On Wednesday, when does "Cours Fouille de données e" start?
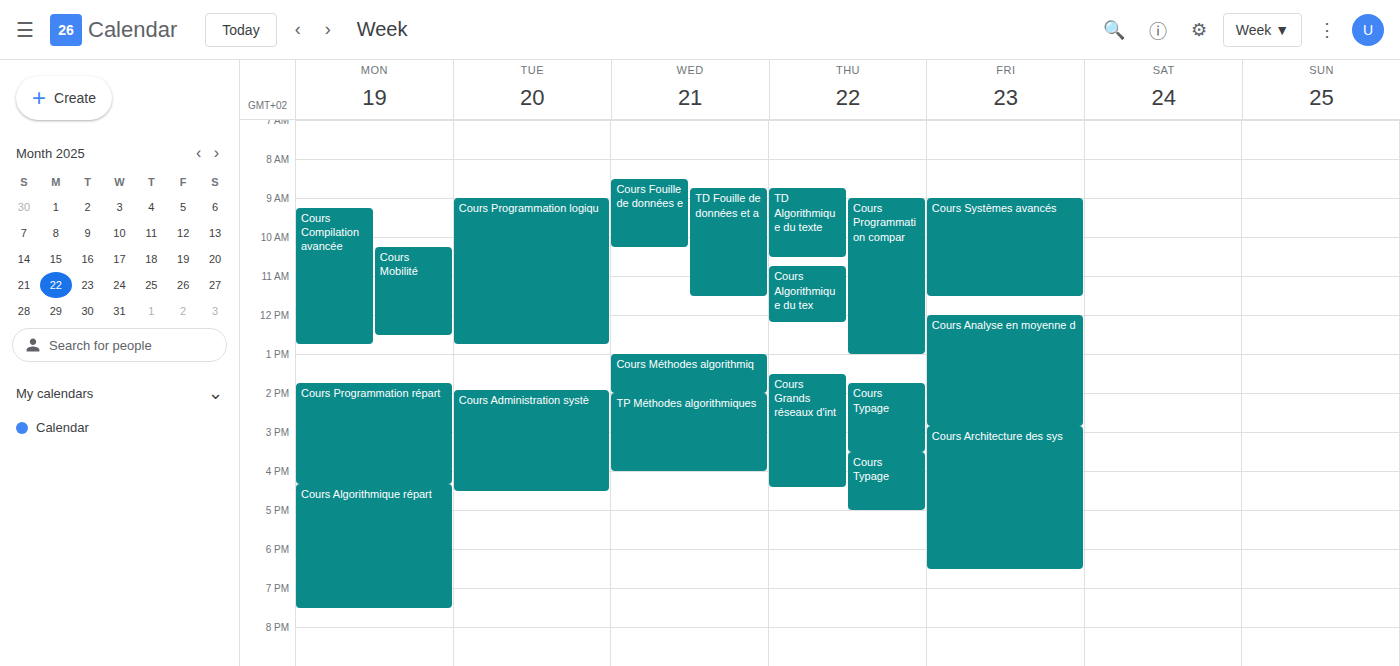
8:30 AM